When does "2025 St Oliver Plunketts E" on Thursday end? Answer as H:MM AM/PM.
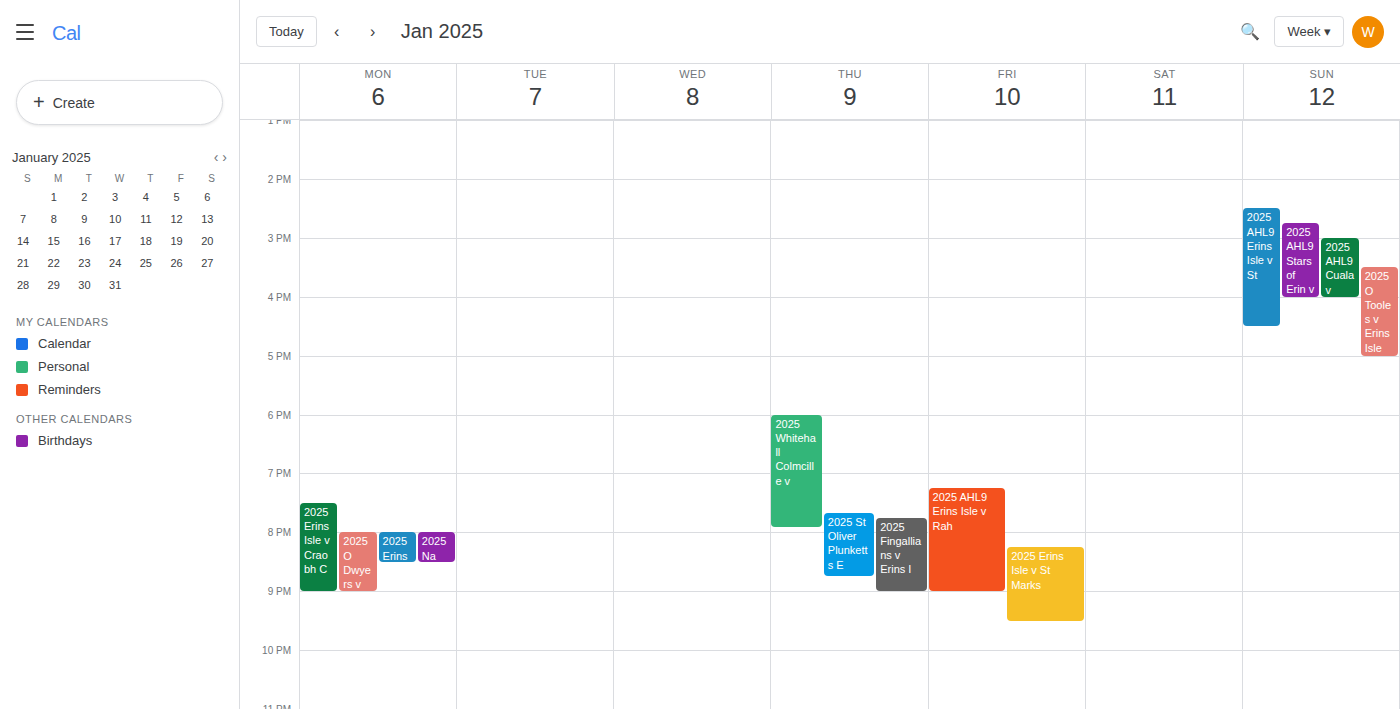
8:45 PM